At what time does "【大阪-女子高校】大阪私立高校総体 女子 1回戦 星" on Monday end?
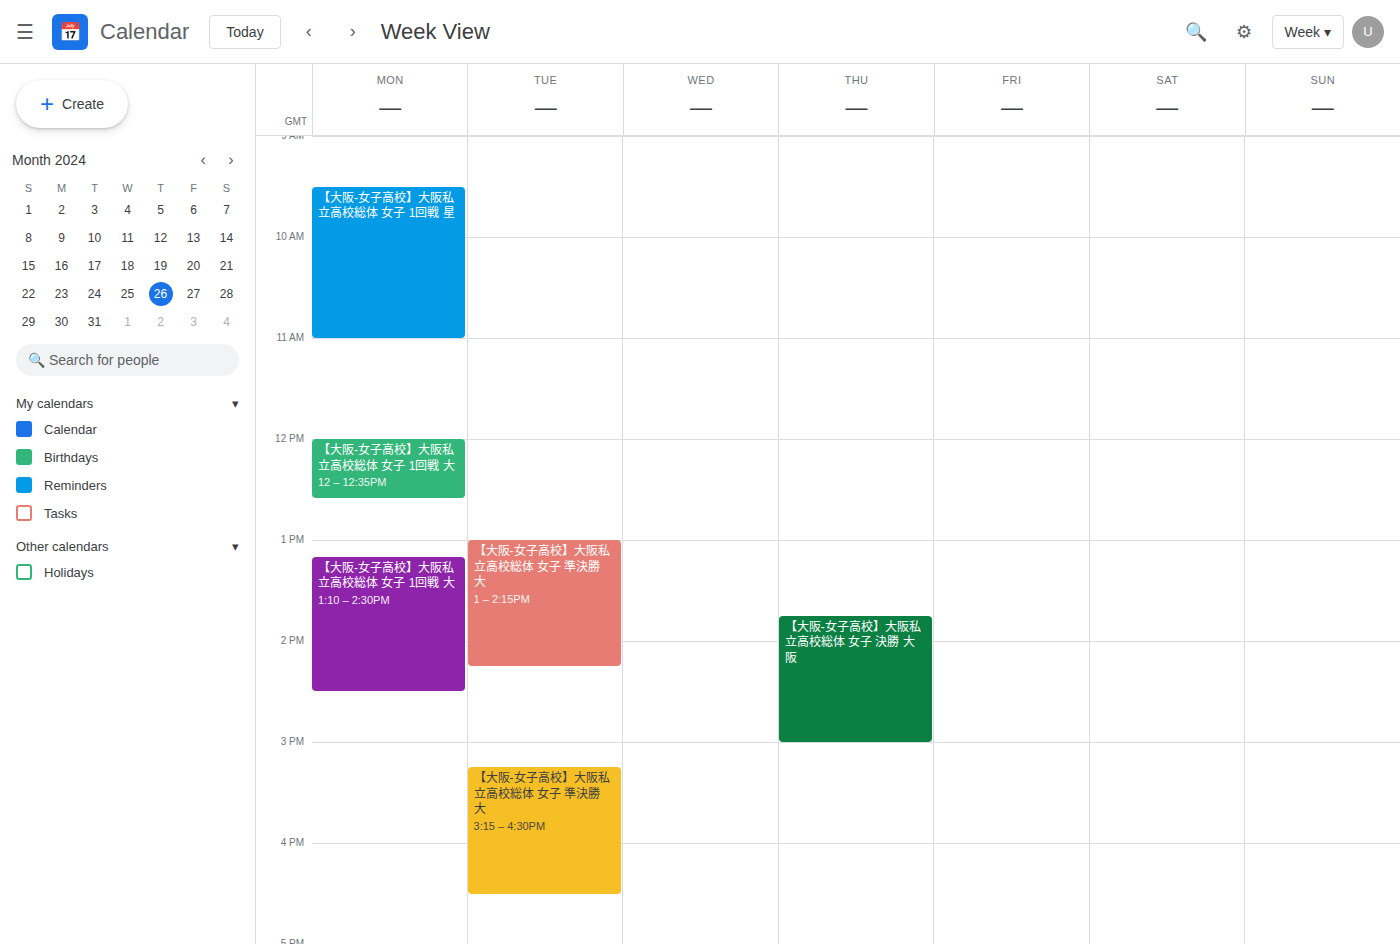
11:00 AM